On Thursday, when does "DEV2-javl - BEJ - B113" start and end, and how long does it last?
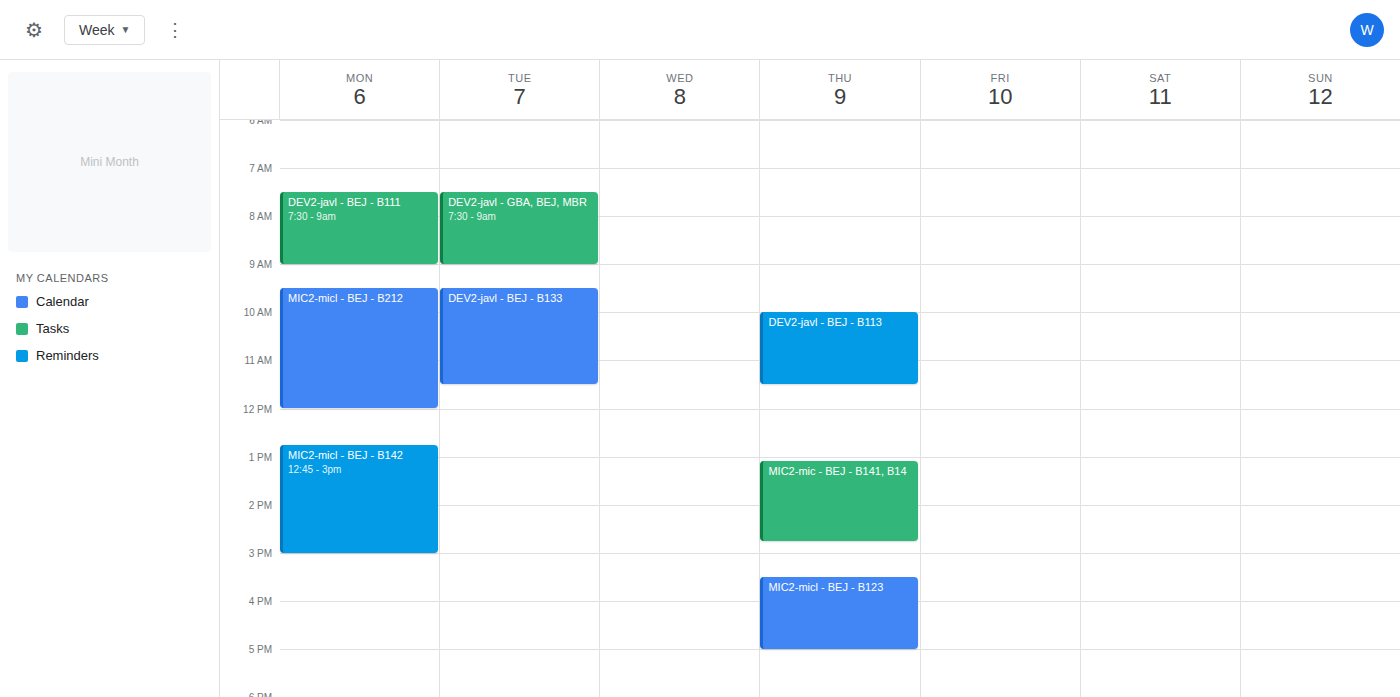
10:00 AM to 11:30 AM, 1 hour 30 minutes